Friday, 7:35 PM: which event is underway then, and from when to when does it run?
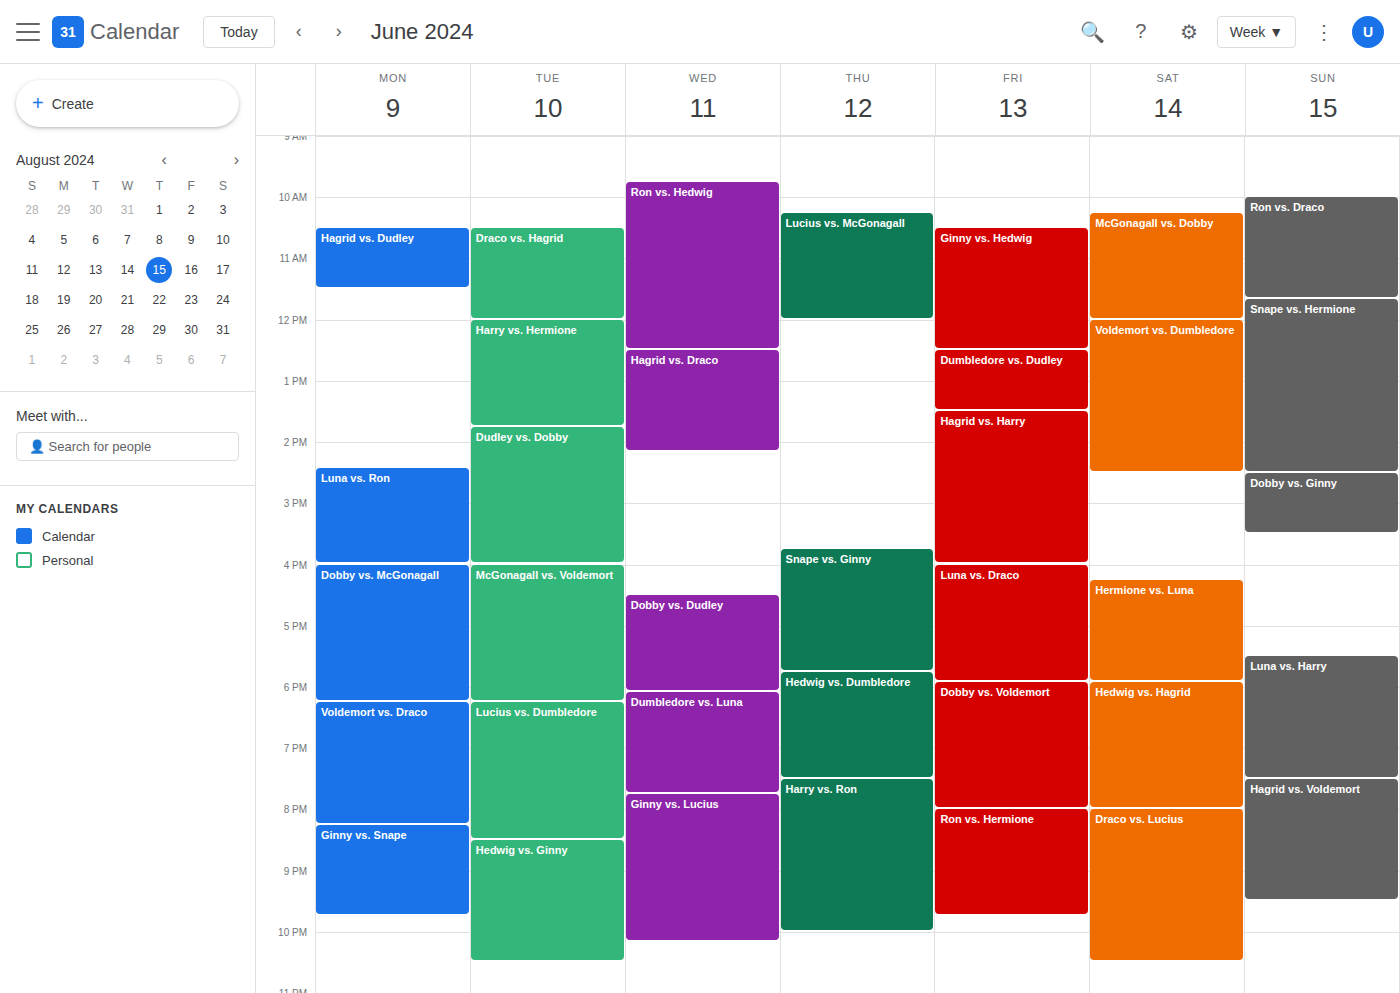
"Dobby vs. Voldemort", 5:55 PM to 8:00 PM